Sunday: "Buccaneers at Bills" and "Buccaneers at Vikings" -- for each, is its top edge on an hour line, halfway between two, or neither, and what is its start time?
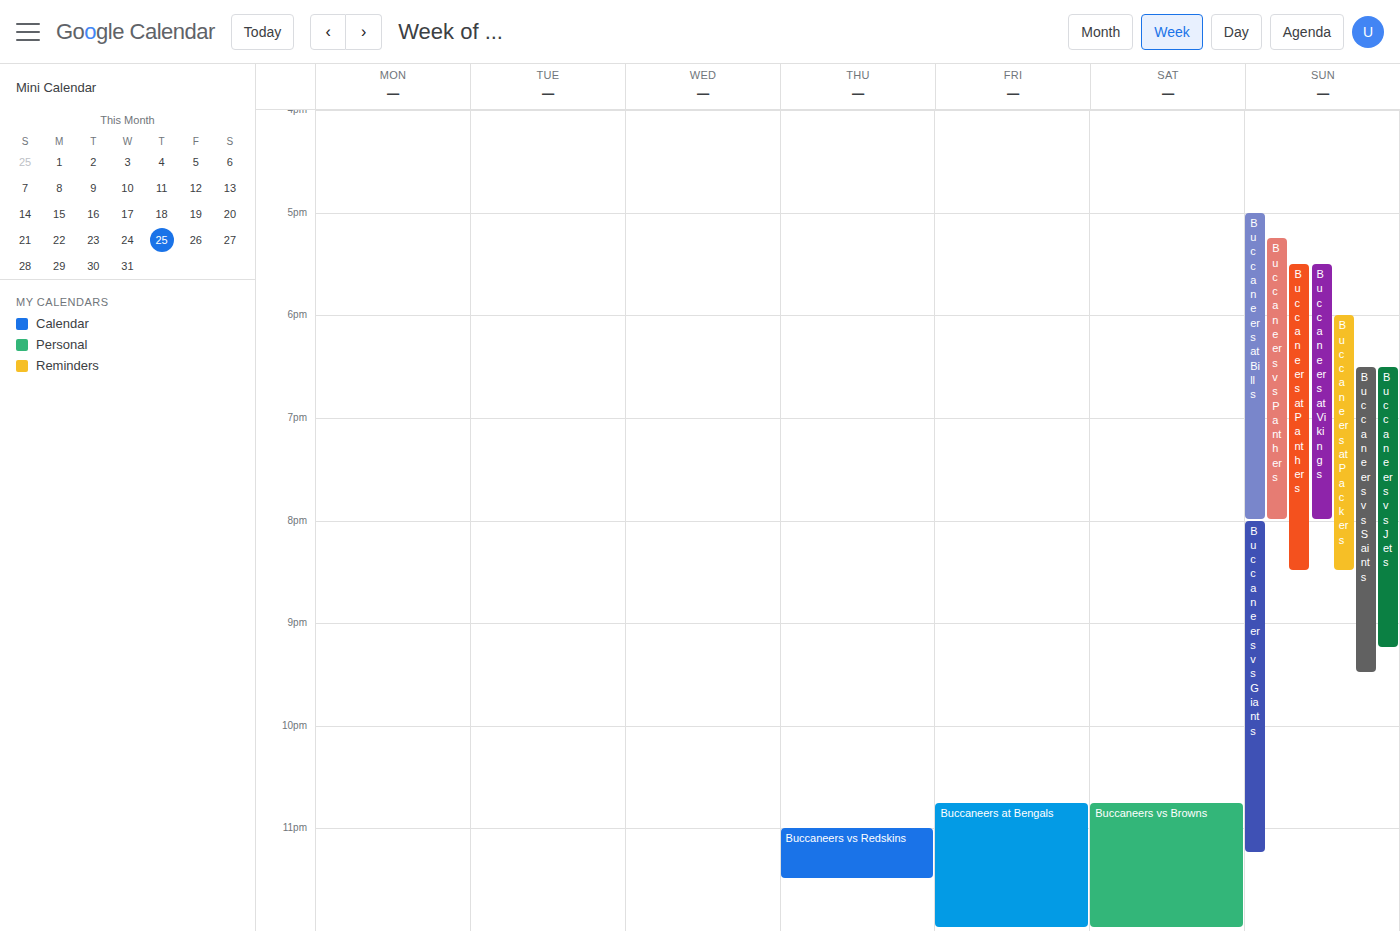
"Buccaneers at Bills": 5:00 PM, exactly on the 5 PM line. "Buccaneers at Vikings": 5:30 PM, halfway between the 5 PM and 6 PM lines.